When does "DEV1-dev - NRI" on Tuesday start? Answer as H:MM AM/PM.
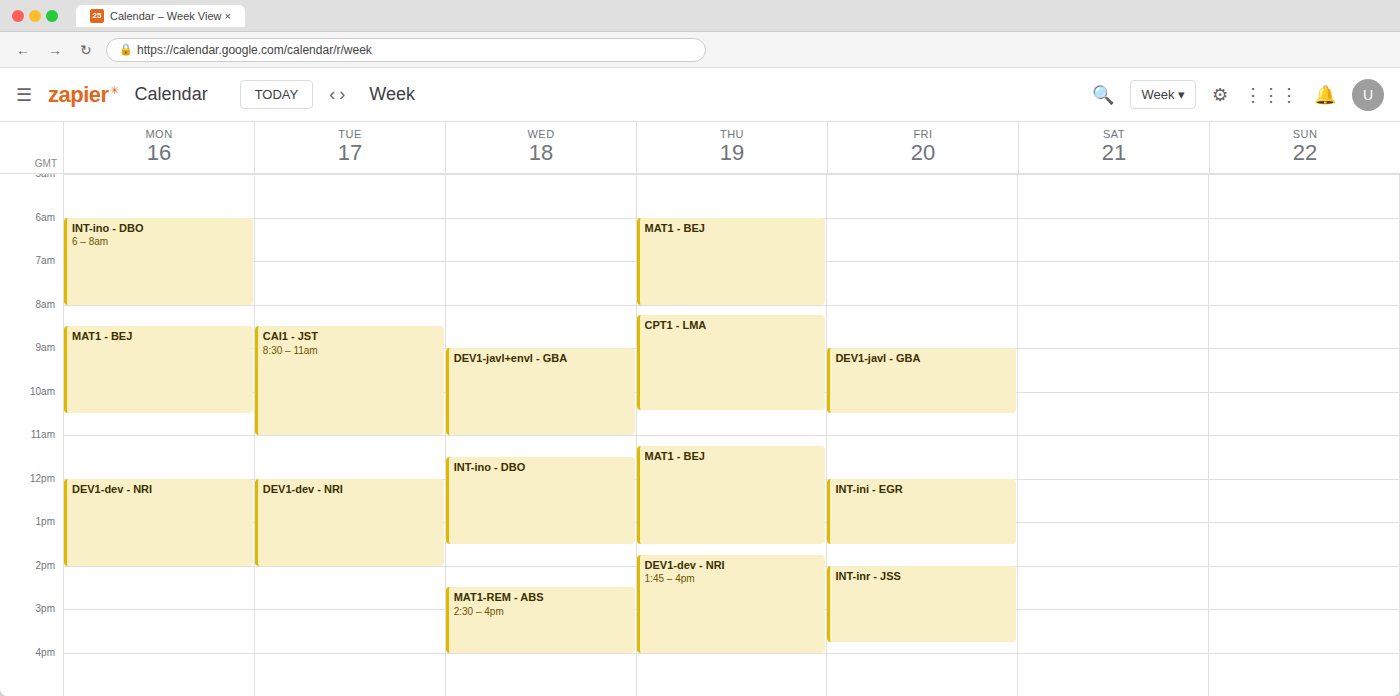
12:00 PM